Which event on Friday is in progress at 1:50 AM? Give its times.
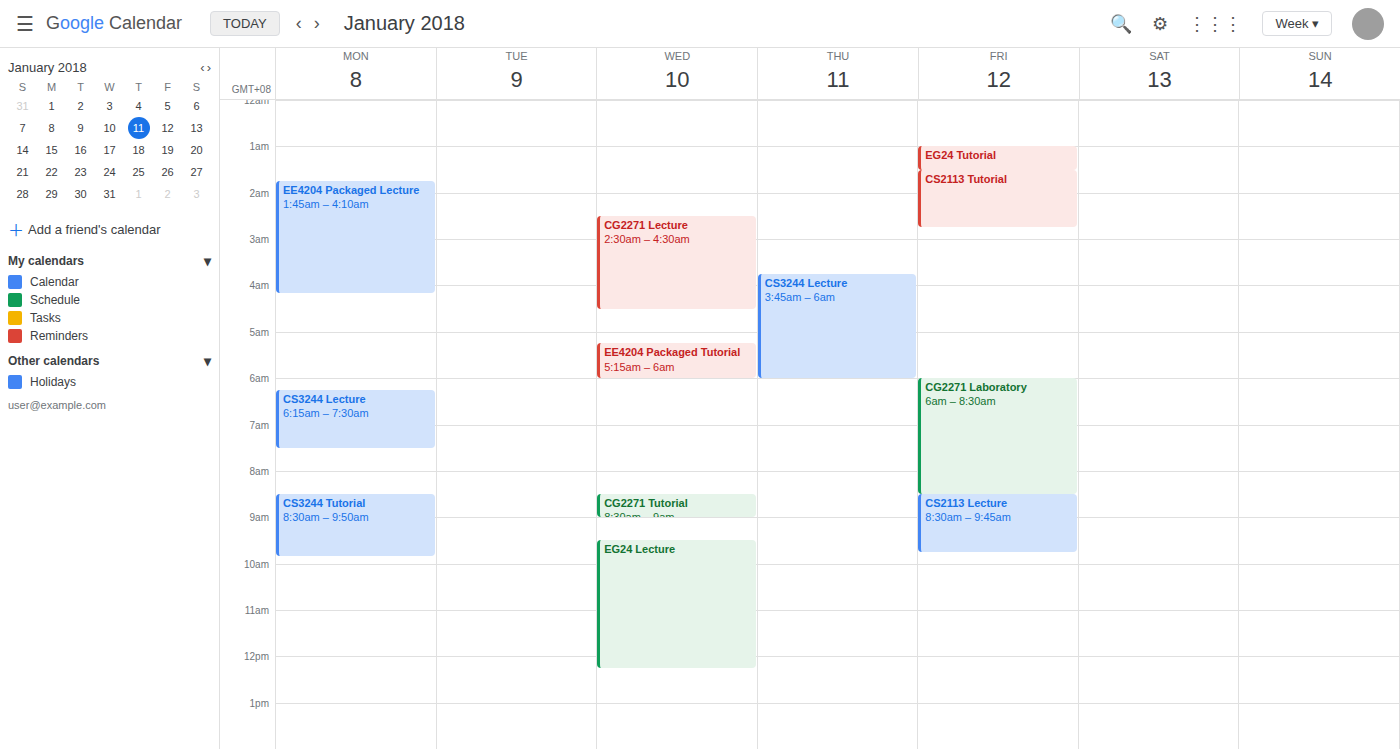
"CS2113 Tutorial", 1:30 AM to 2:45 AM